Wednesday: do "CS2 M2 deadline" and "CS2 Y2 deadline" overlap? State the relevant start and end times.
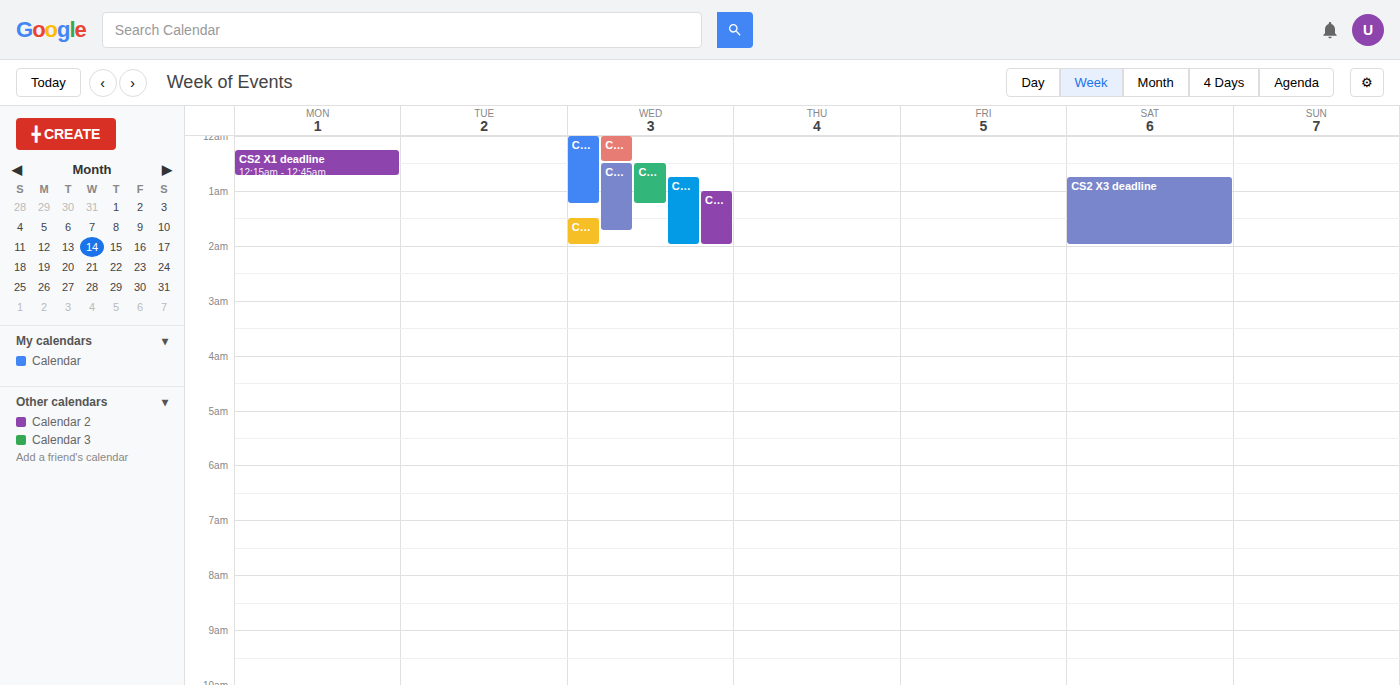
"CS2 Y2 deadline" starts at 1:00 AM, before "CS2 M2 deadline" ends at 1:15 AM -- they overlap.